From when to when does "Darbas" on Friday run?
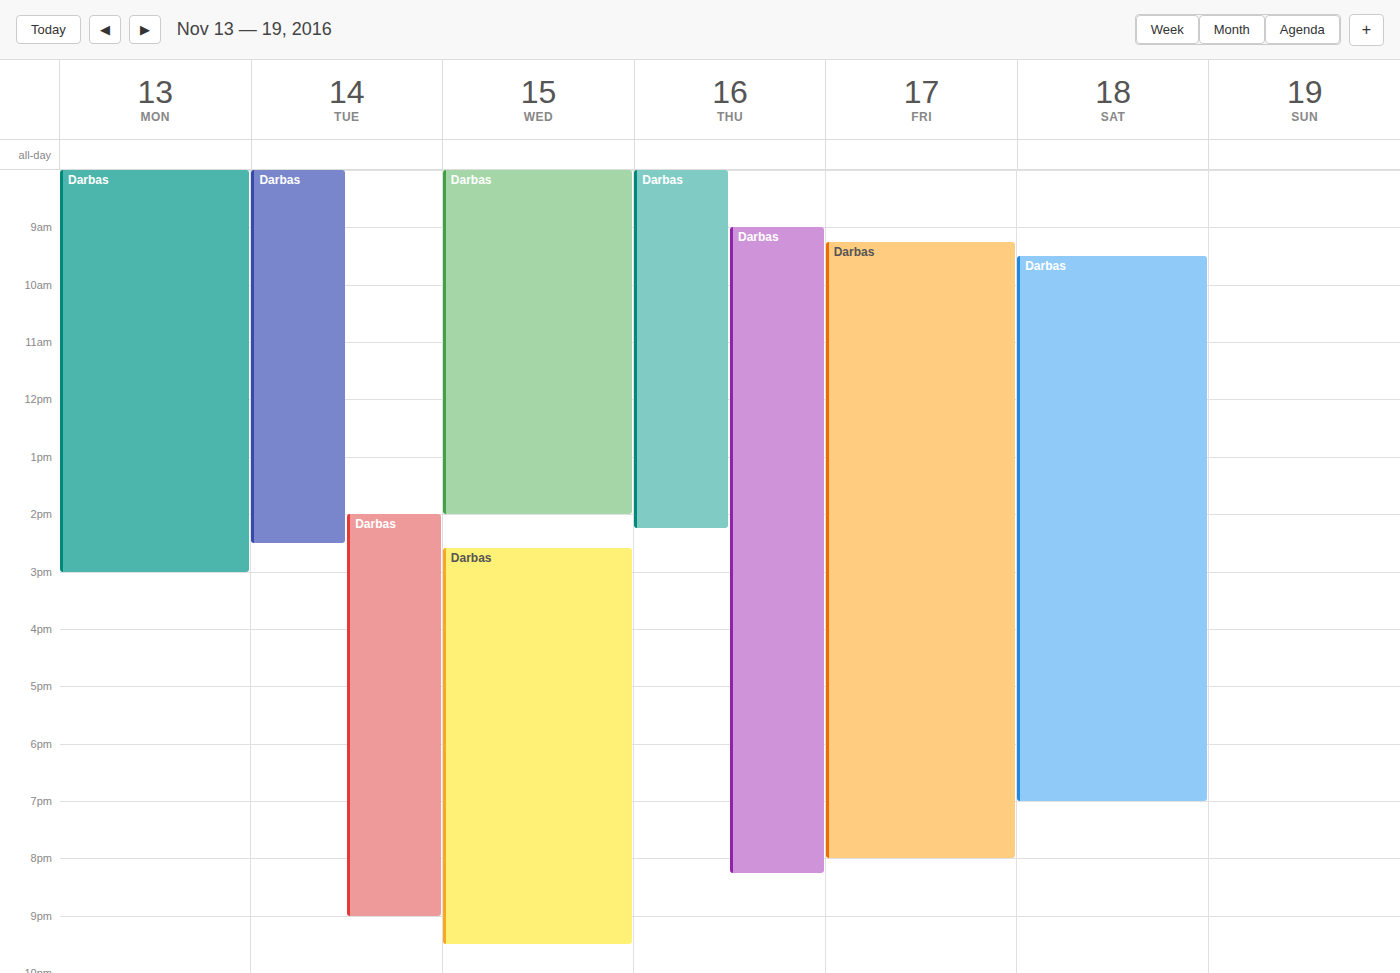
9:15 AM to 8:00 PM